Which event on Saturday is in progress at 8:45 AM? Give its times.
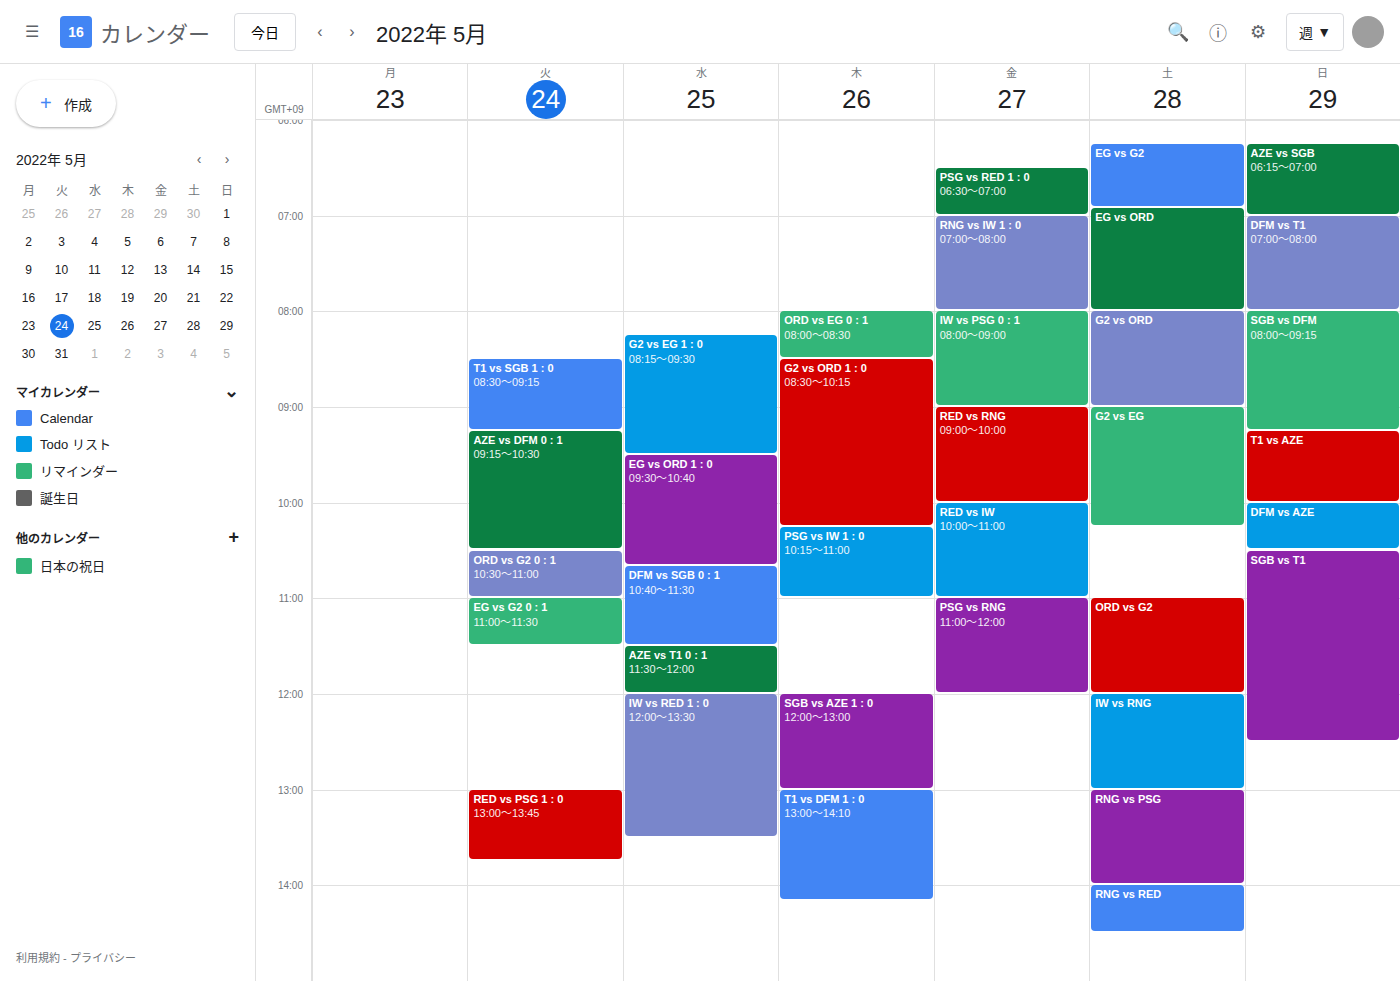
"G2 vs ORD", 8:00 AM to 9:00 AM